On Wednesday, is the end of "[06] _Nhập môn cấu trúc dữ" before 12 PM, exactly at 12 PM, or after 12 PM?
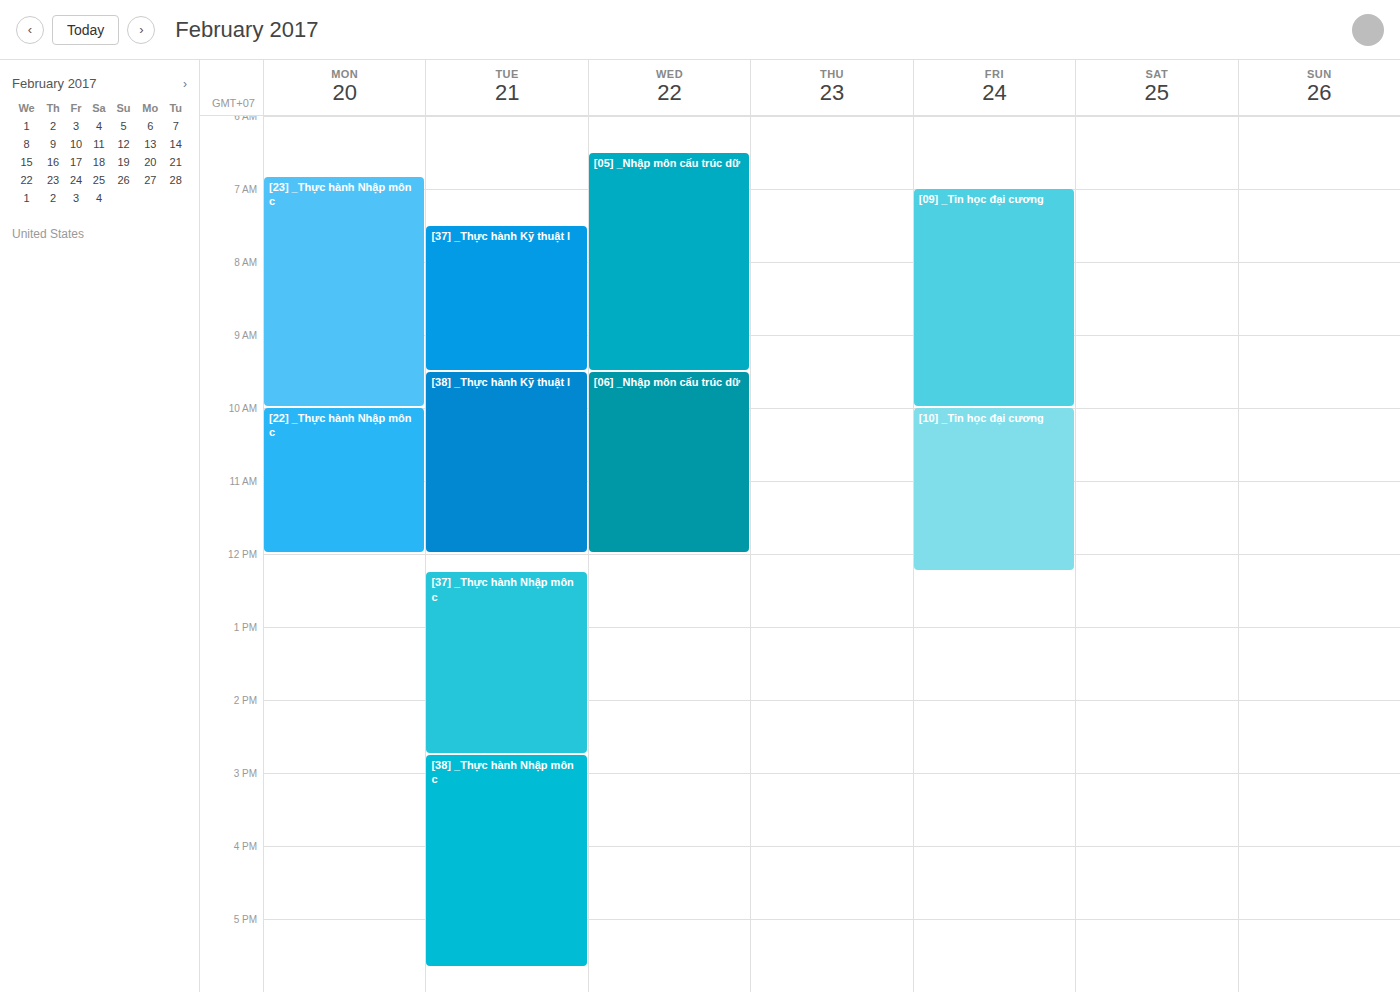
12:00 PM -- exactly at 12 PM, on the 12 PM line.